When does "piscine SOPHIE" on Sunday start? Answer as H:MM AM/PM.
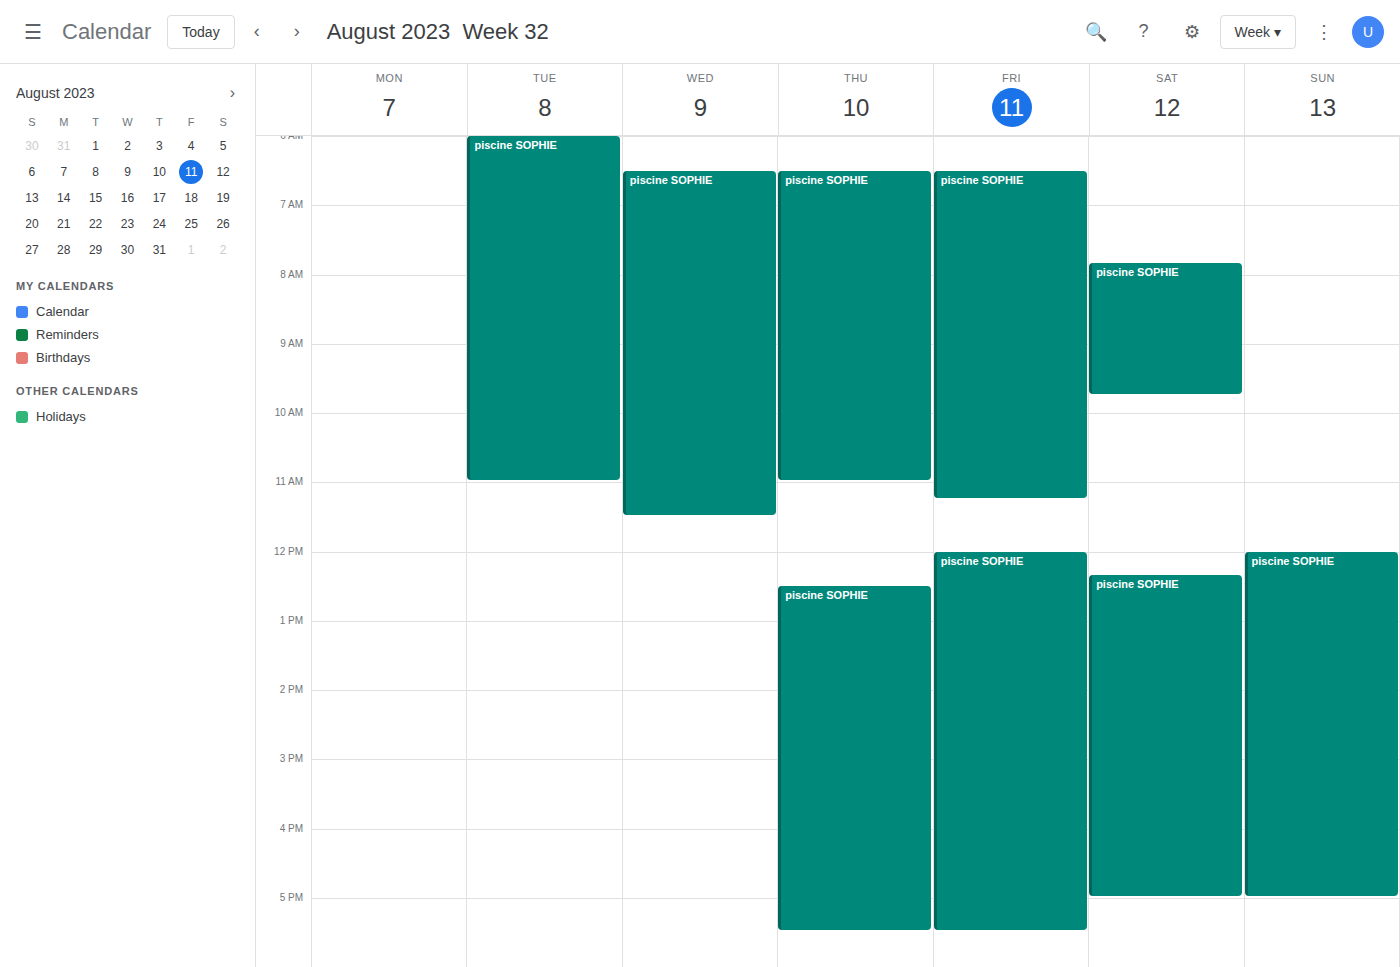
12:00 PM